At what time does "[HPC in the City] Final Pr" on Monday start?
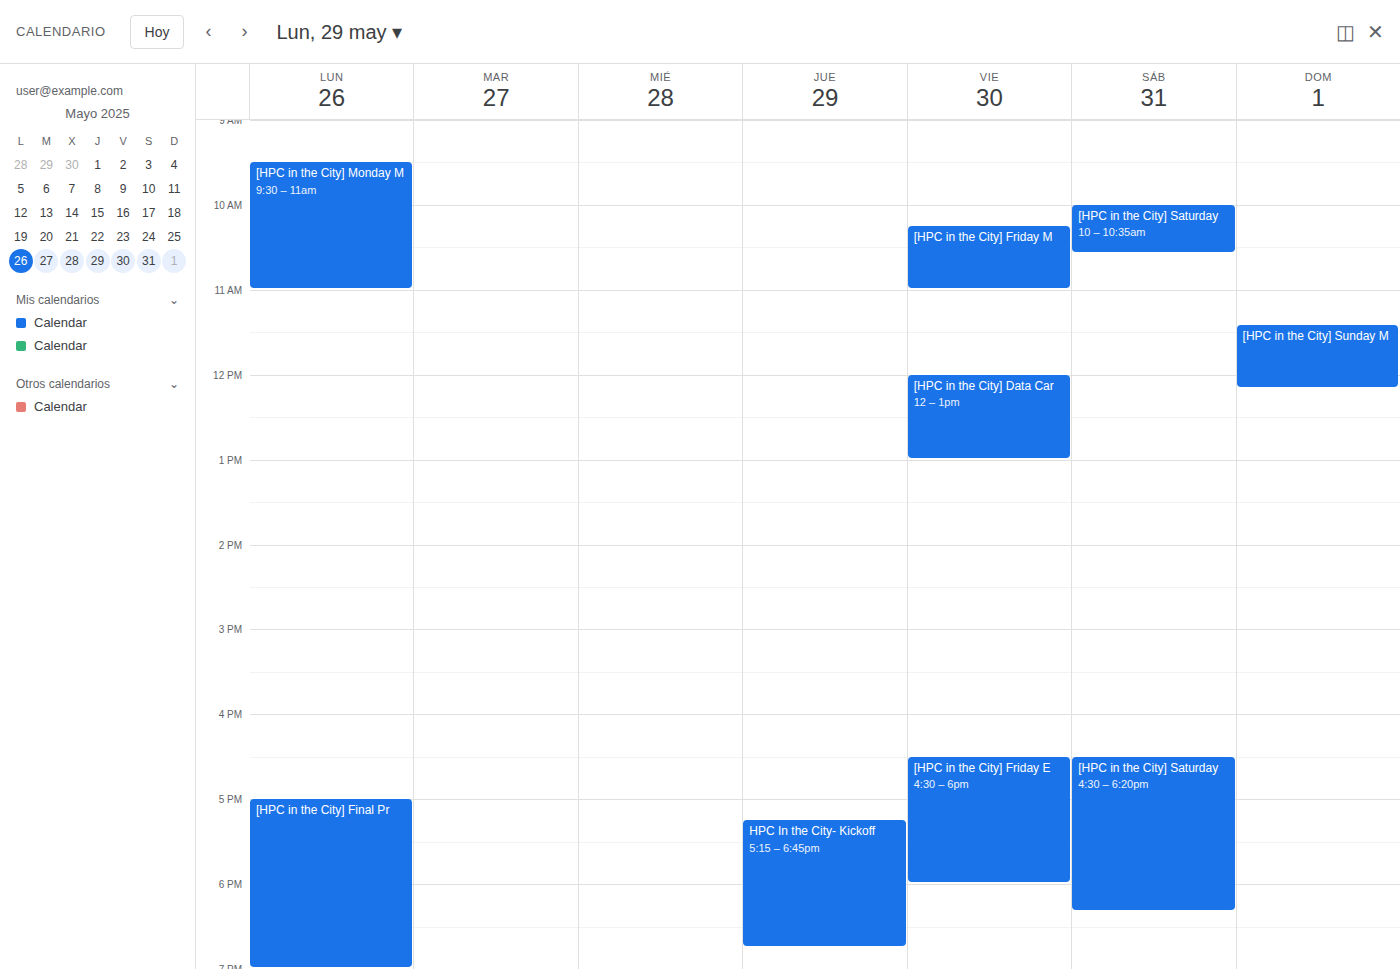
5:00 PM